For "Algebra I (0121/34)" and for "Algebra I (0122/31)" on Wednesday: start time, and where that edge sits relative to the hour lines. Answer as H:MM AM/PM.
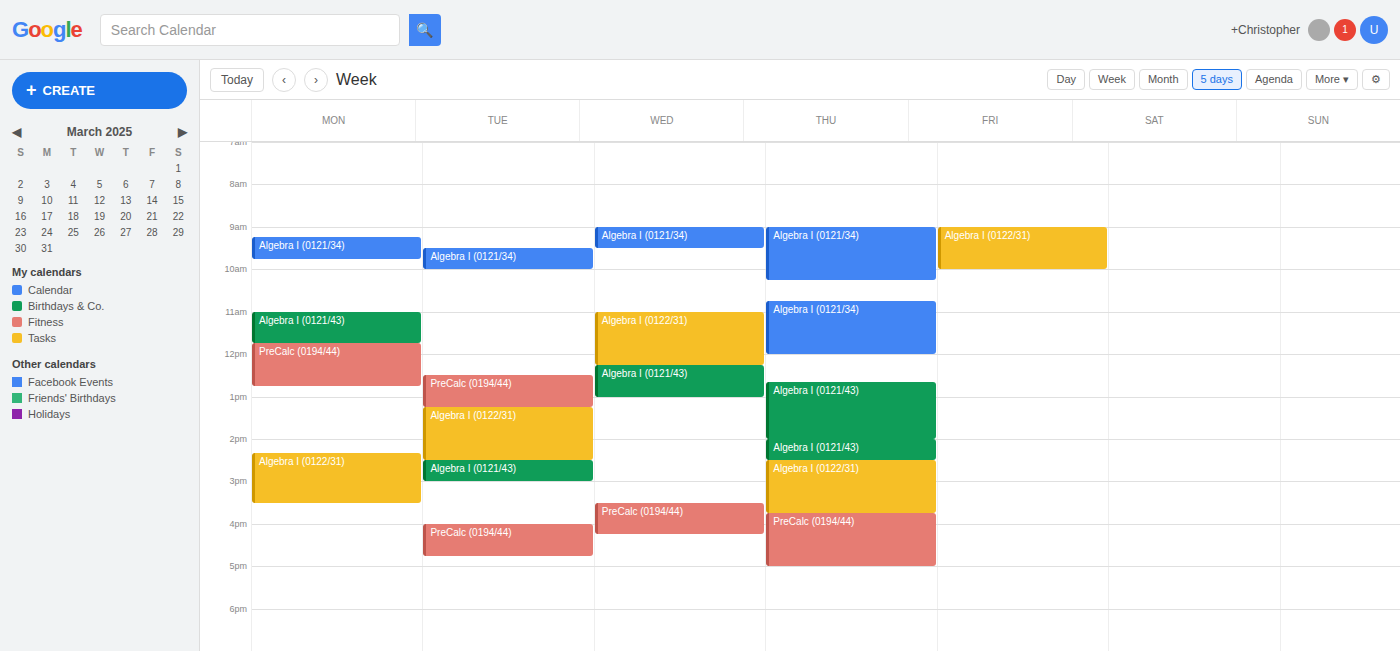
"Algebra I (0121/34)": 9:00 AM, exactly on the 9 AM line. "Algebra I (0122/31)": 11:00 AM, exactly on the 11 AM line.